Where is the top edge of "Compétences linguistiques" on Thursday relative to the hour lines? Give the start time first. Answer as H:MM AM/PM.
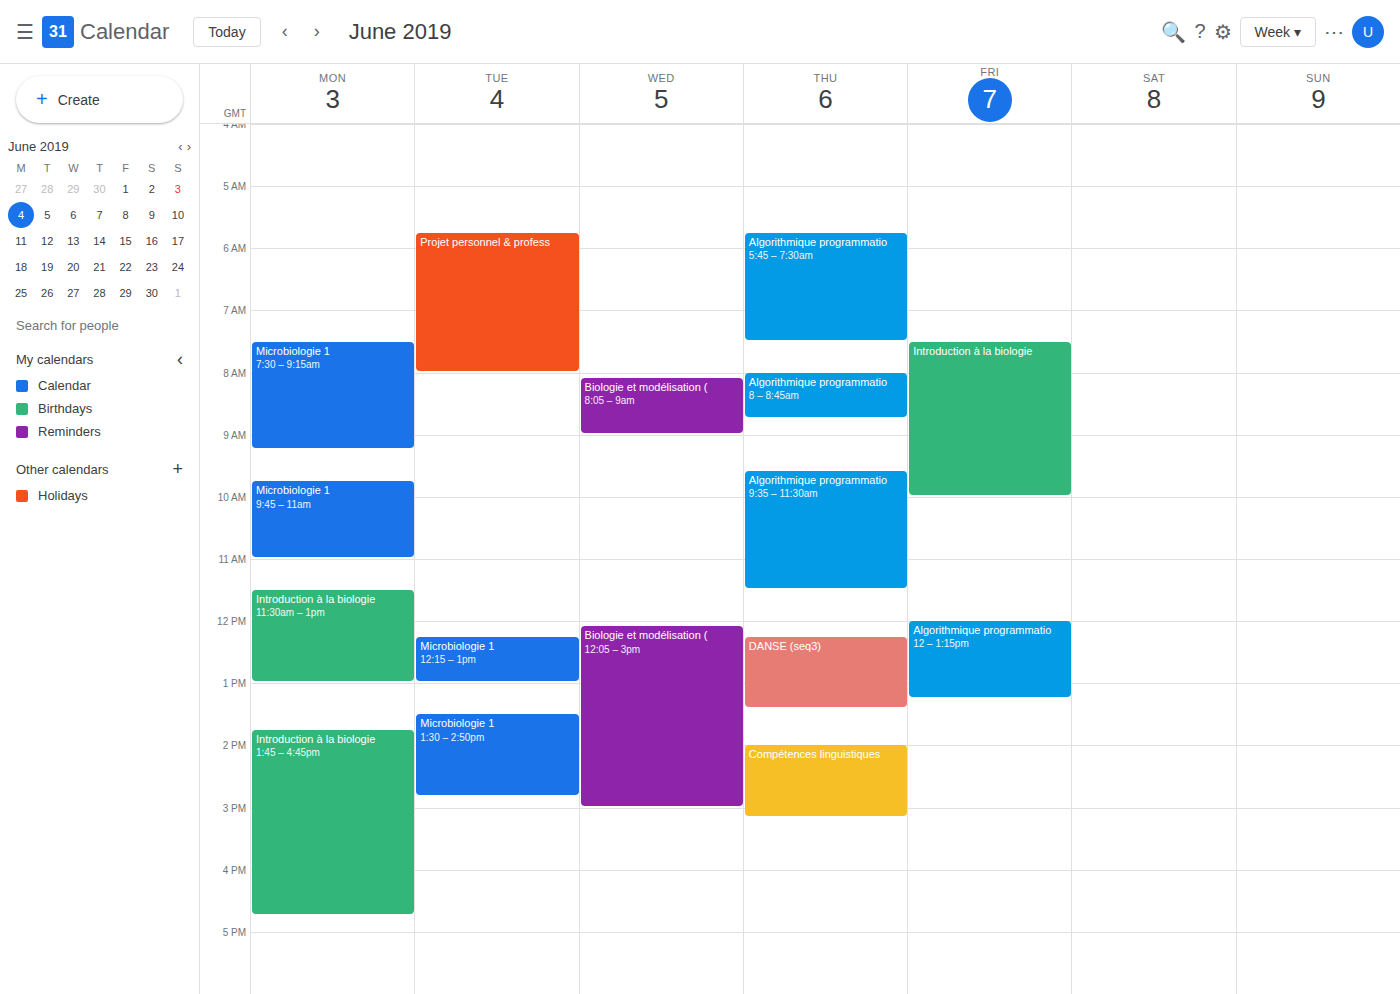
2:00 PM -- exactly on the 2 PM line.